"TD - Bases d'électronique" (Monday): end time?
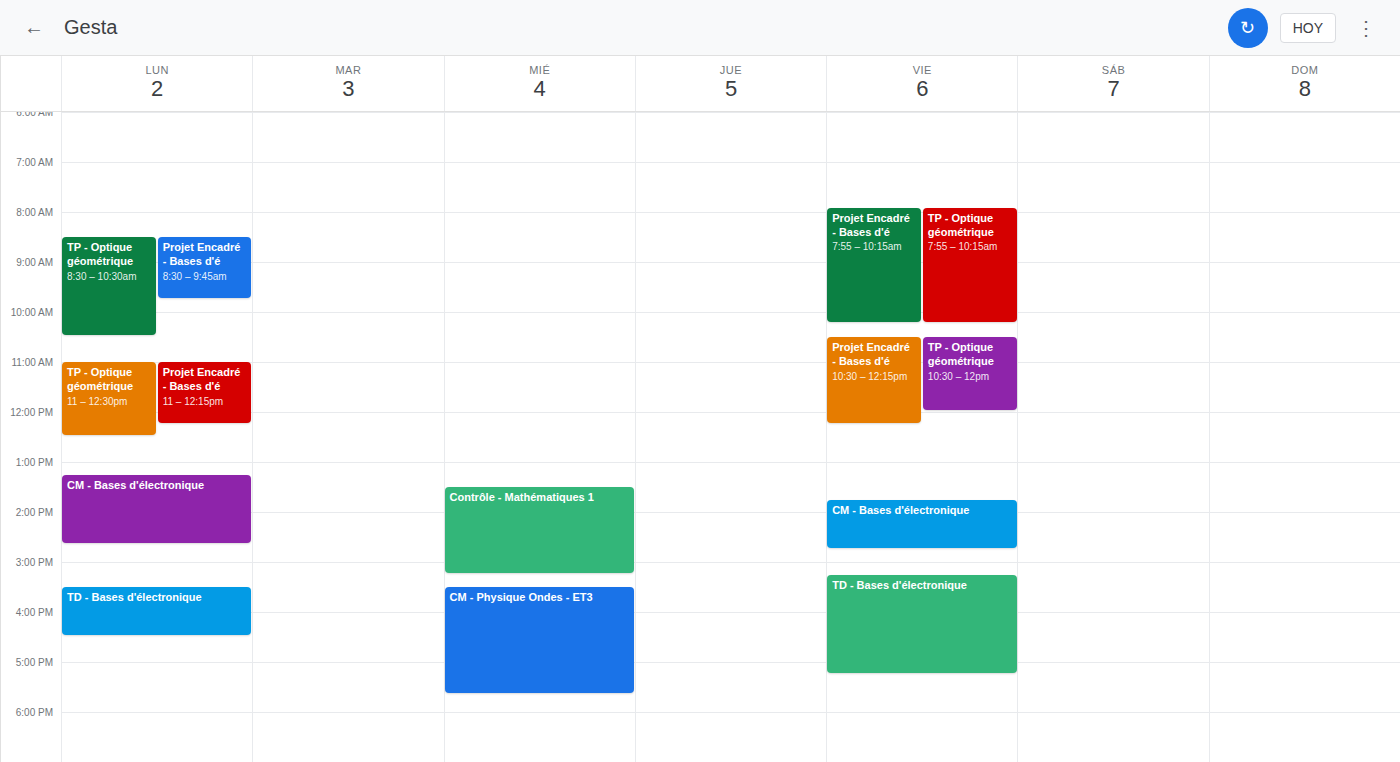
4:30 PM